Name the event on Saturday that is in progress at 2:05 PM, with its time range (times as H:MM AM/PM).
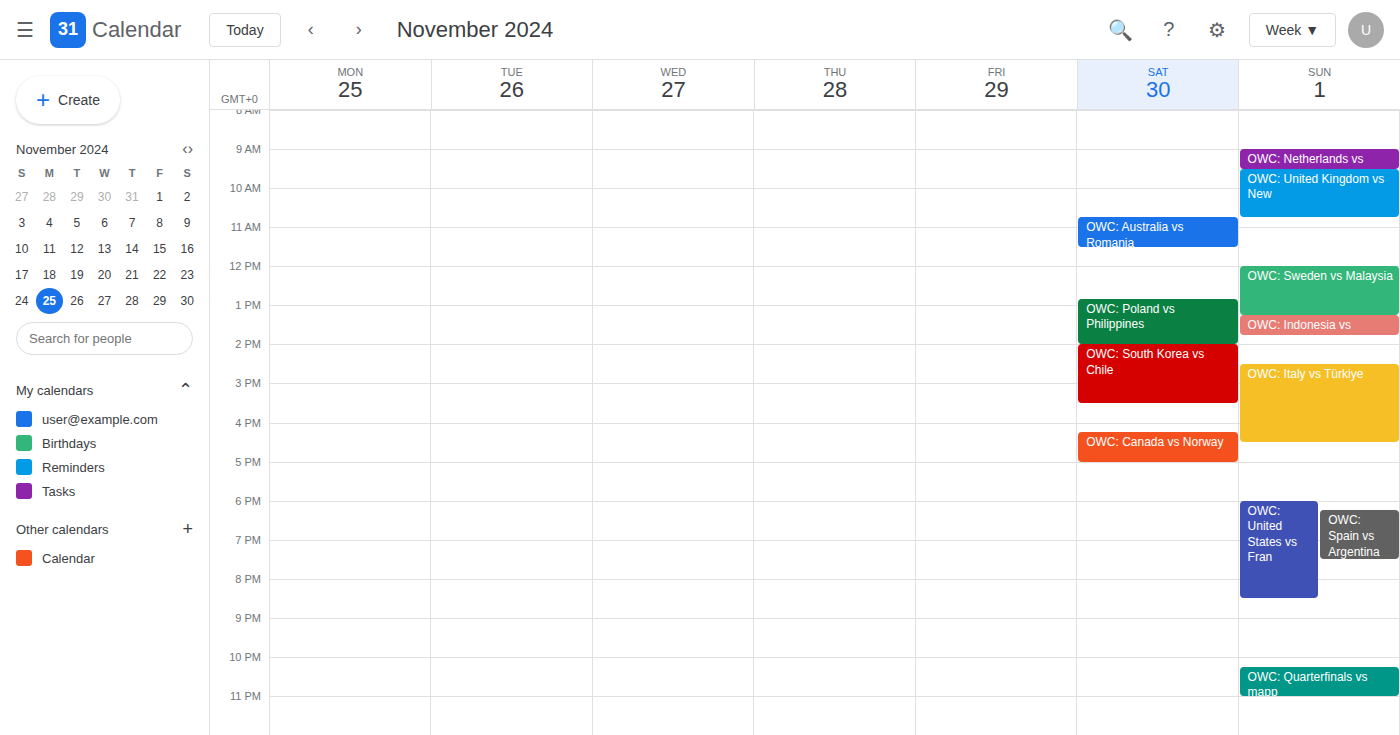
"OWC: South Korea vs Chile", 2:00 PM to 3:30 PM